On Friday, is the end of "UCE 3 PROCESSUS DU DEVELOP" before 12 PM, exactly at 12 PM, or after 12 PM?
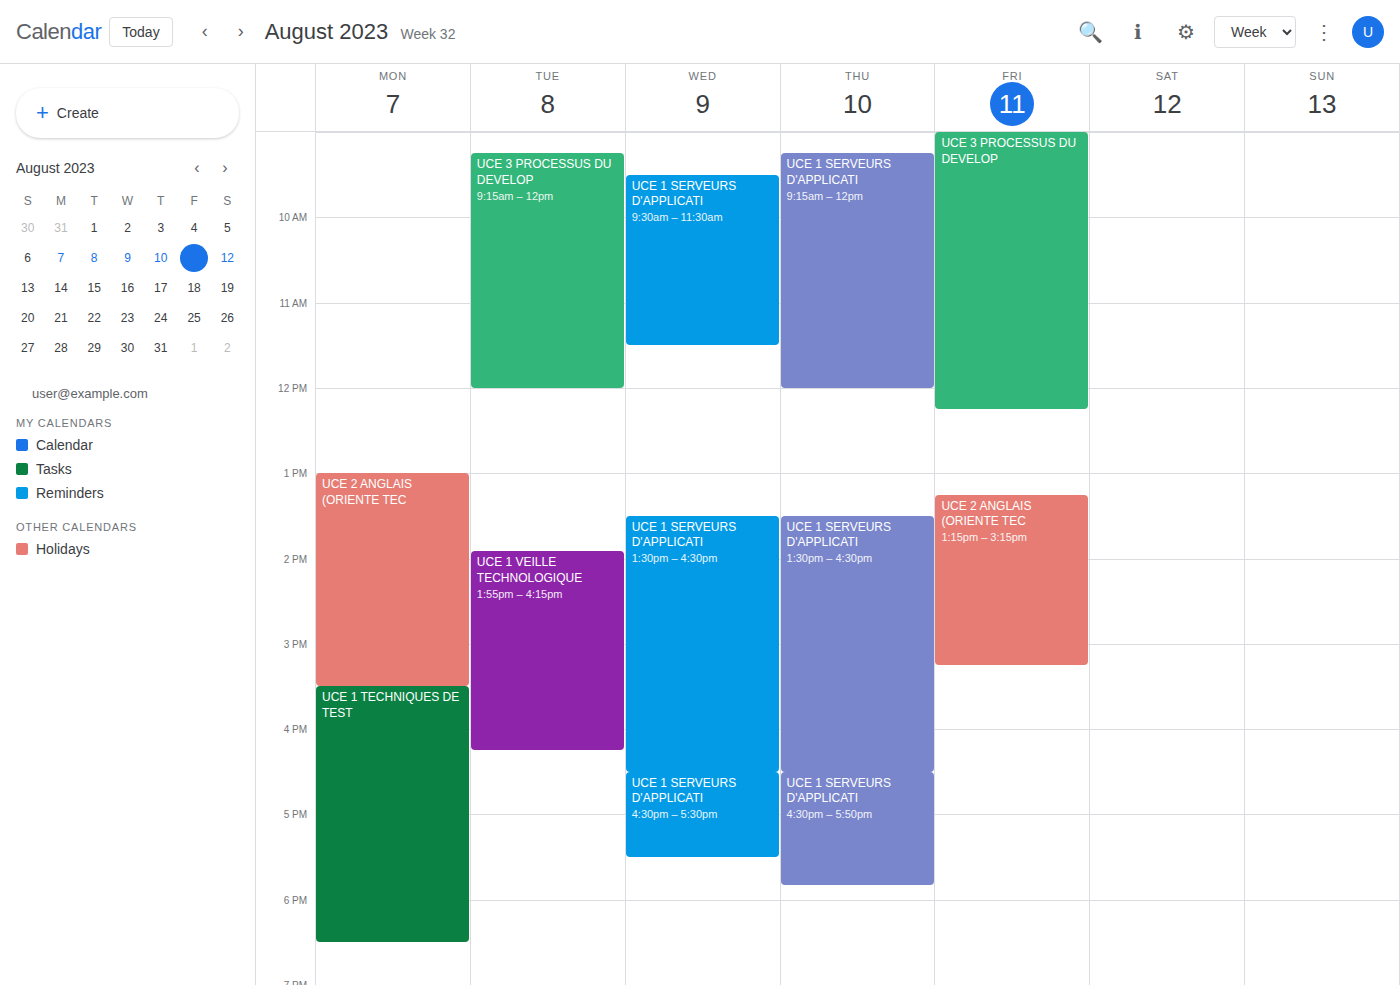
12:15 PM -- after 12 PM, 15 minutes below the 12 PM line.